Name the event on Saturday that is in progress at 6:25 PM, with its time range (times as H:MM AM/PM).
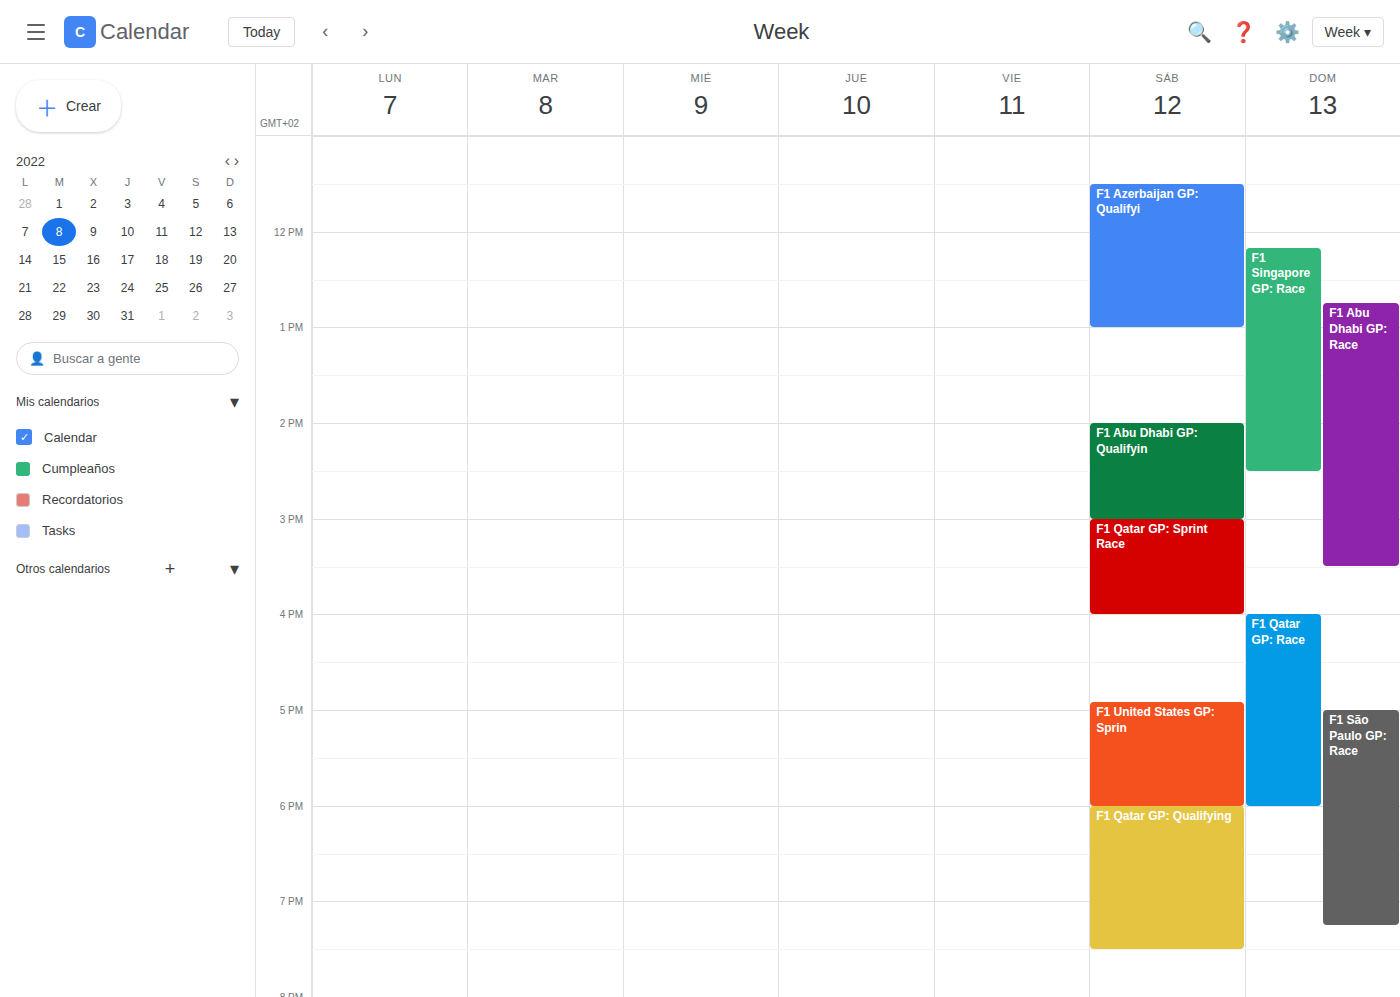
"F1 Qatar GP: Qualifying", 6:00 PM to 7:30 PM